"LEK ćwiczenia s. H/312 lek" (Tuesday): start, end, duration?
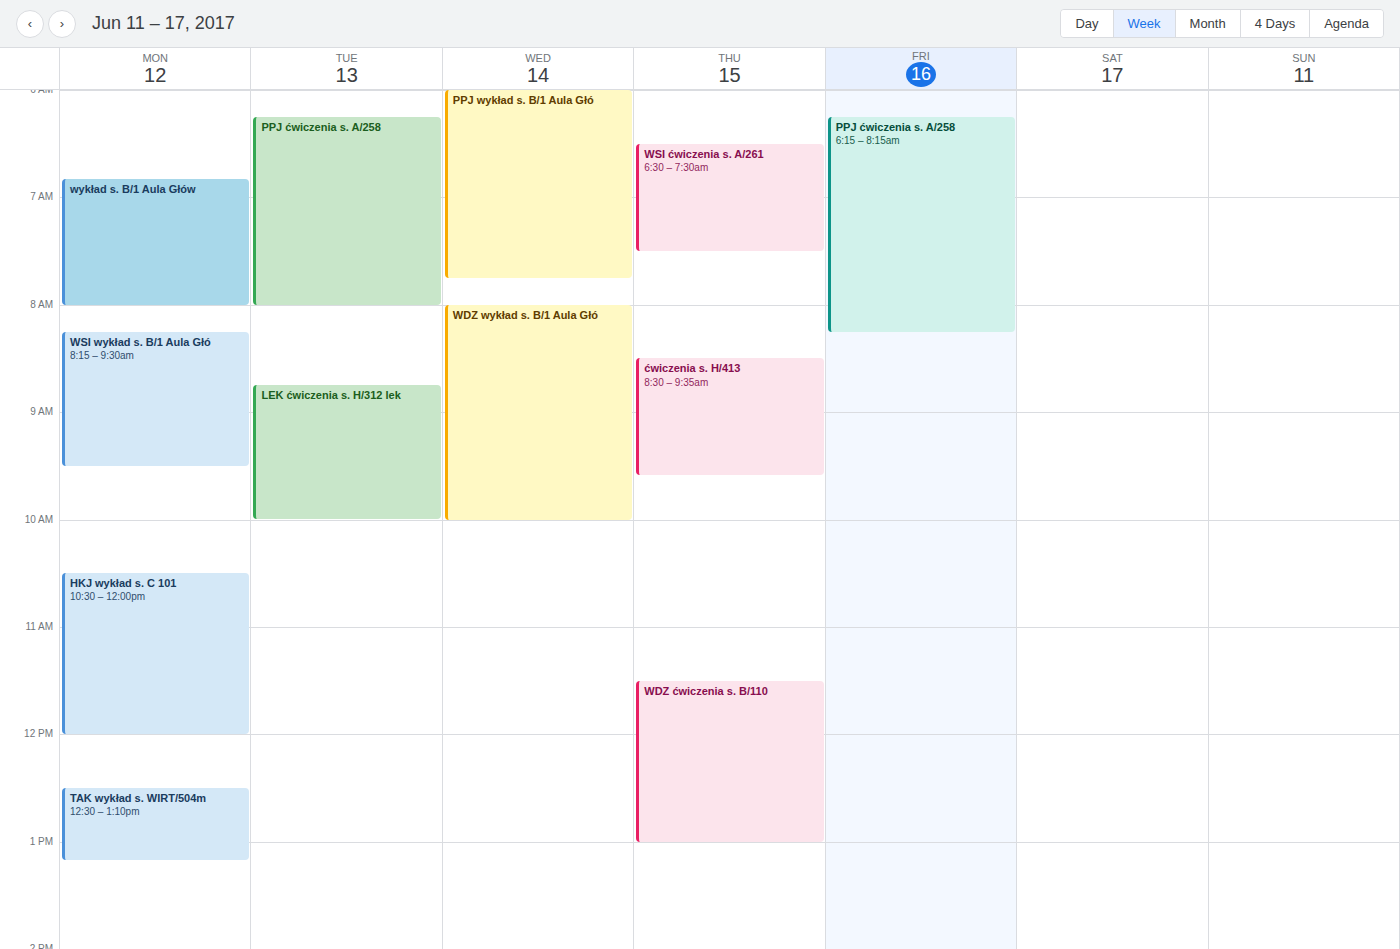
8:45 AM to 10:00 AM, 1 hour 15 minutes